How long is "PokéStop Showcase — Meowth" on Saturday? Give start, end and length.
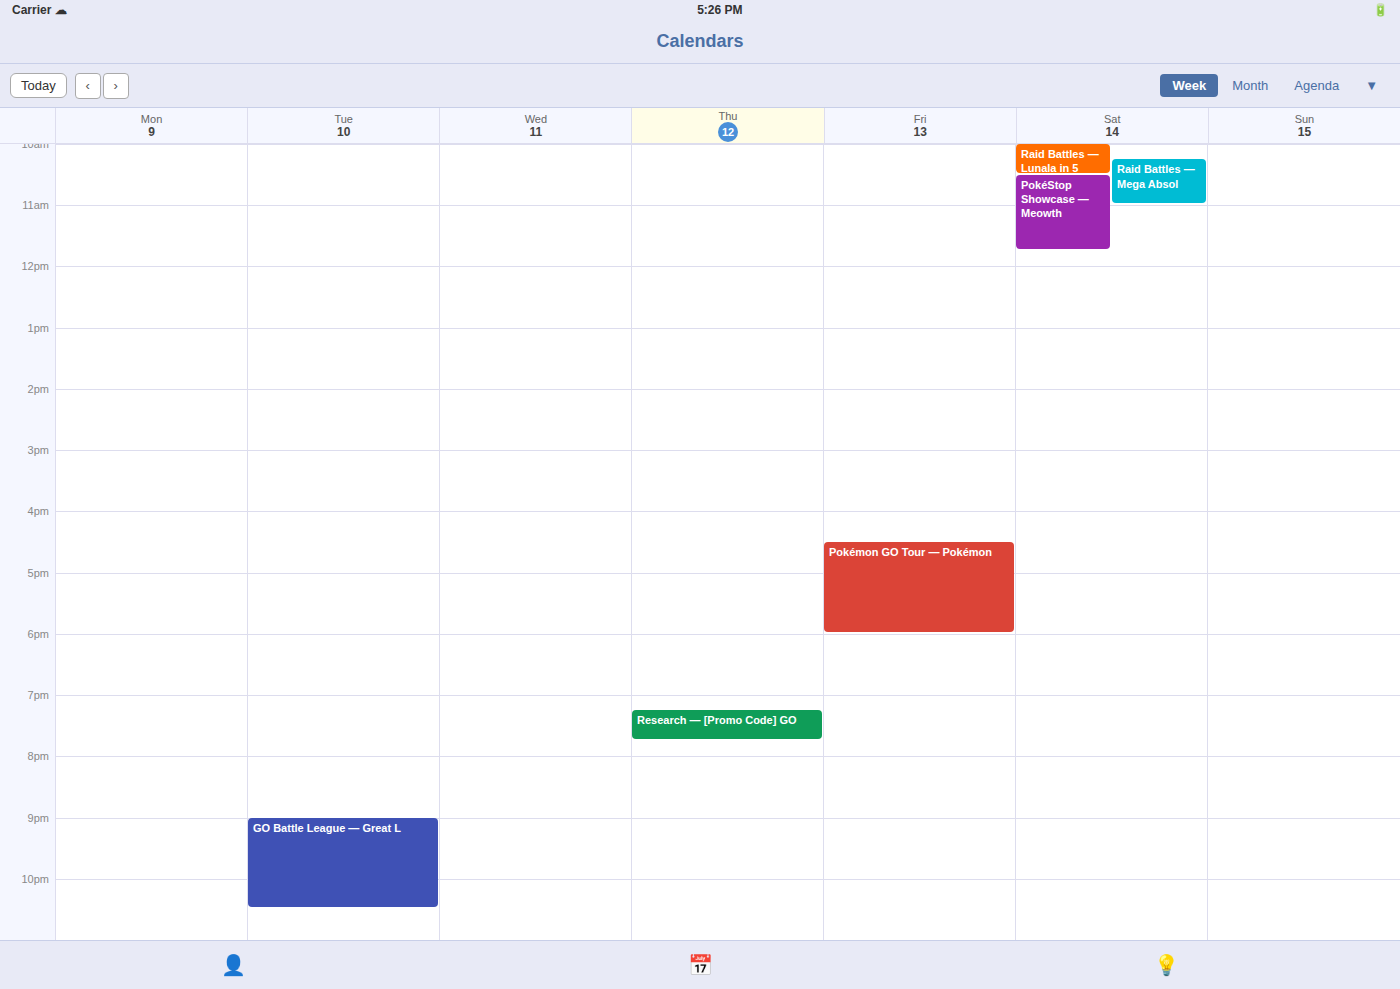
10:30 to 11:45, 1 hour 15 minutes